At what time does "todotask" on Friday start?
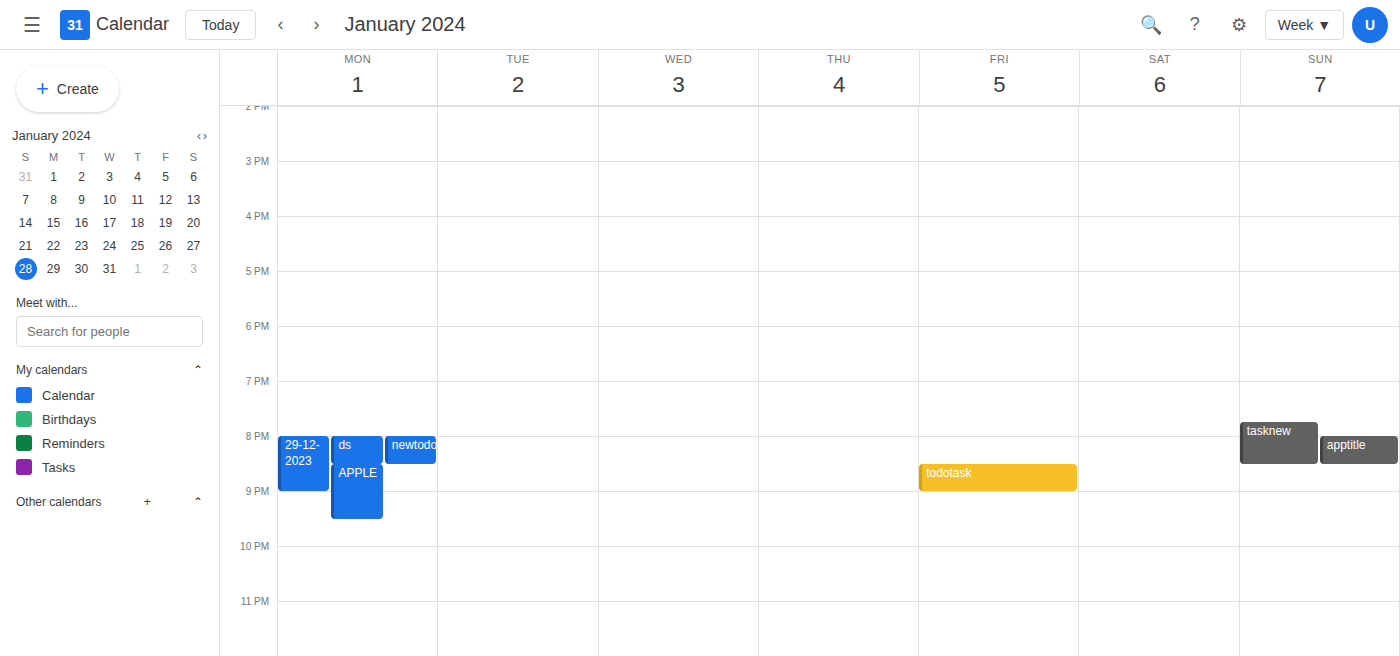
8:30 PM